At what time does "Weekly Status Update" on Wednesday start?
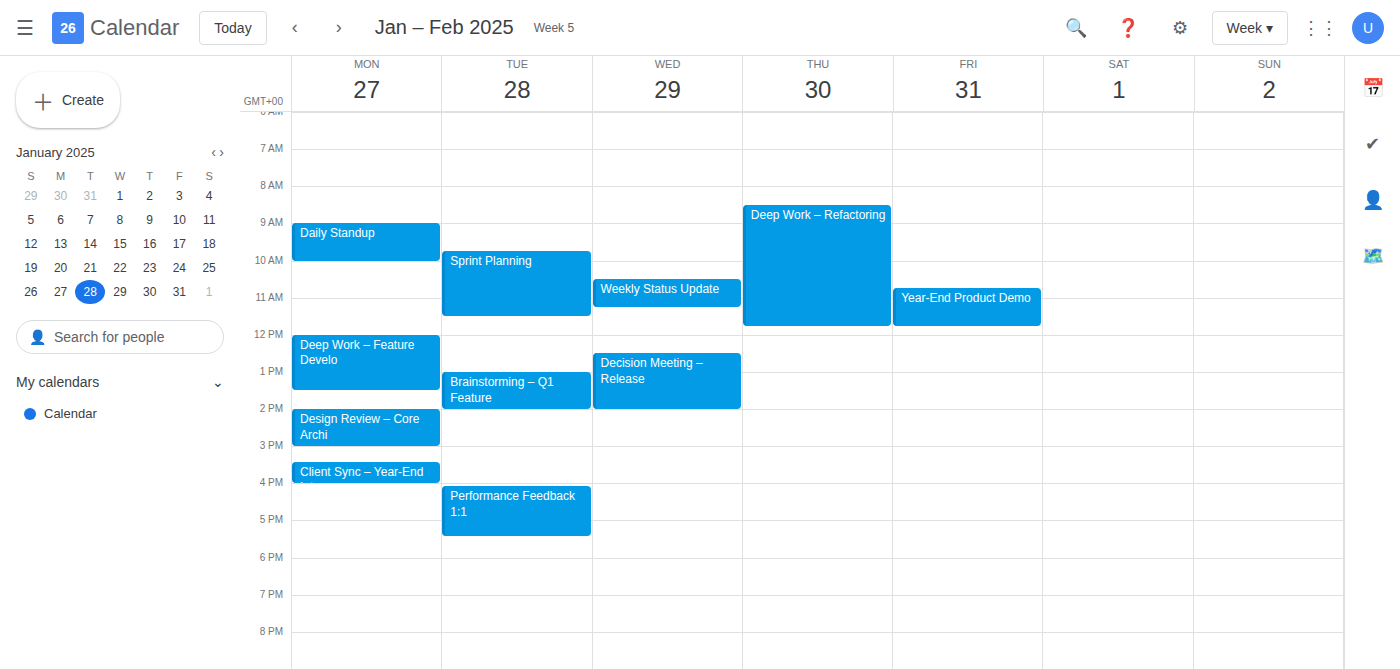
10:30 AM